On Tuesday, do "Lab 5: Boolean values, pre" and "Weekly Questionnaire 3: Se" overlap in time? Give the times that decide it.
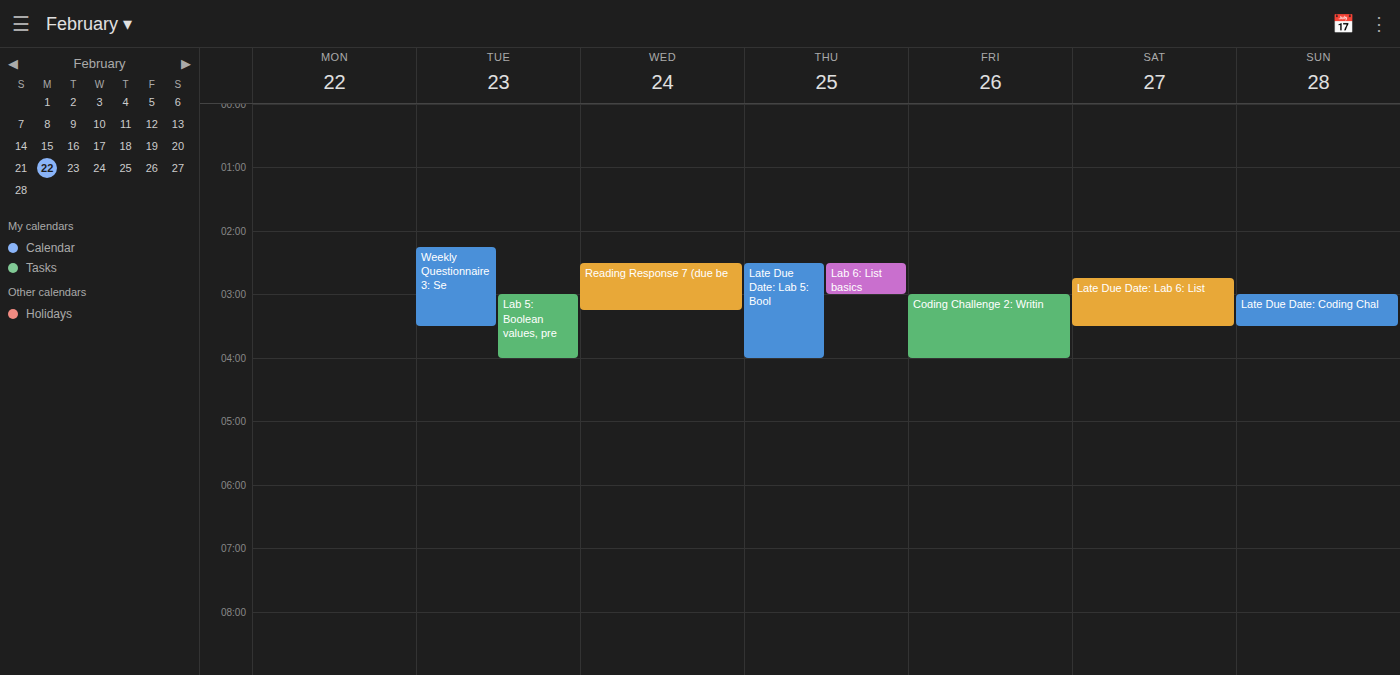
"Lab 5: Boolean values, pre" starts at 03:00, before "Weekly Questionnaire 3: Se" ends at 03:30 -- they overlap.